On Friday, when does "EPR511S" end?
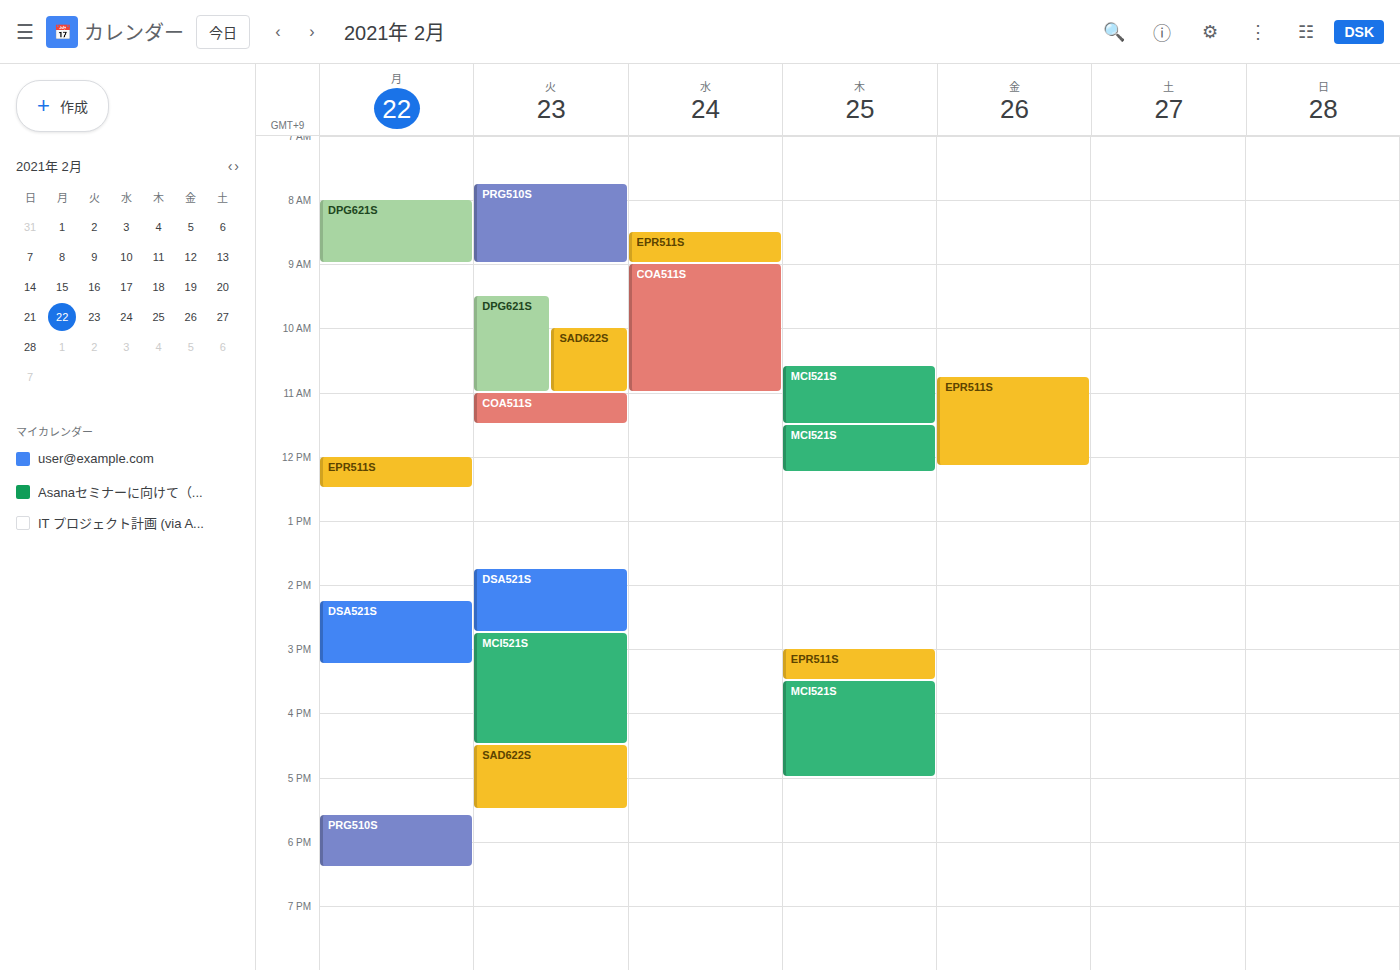
12:10 PM